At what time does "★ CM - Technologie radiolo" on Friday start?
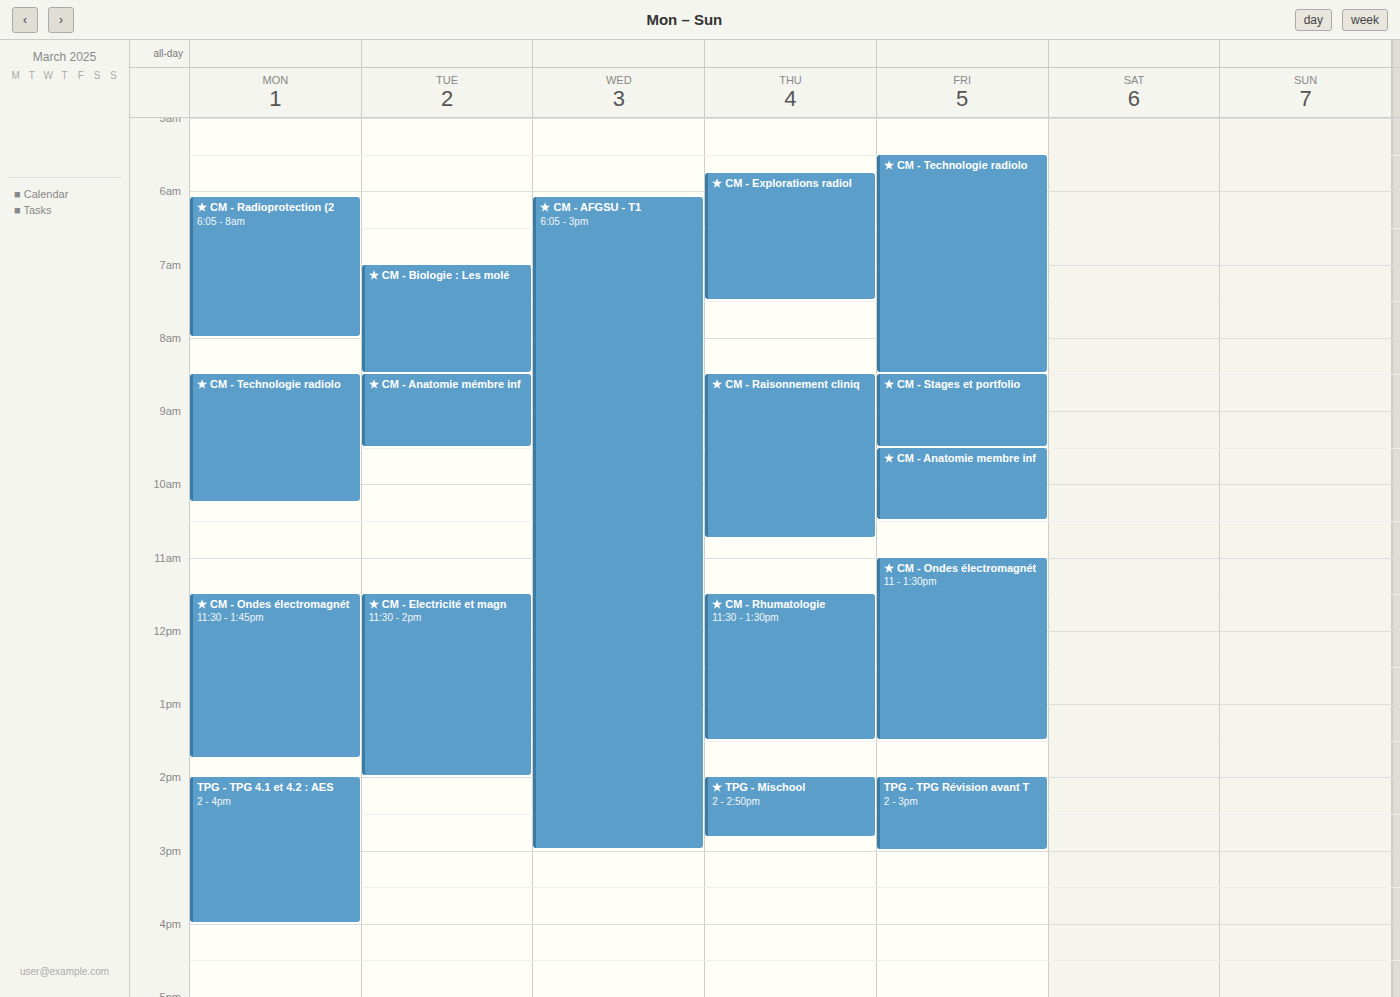
5:30 AM